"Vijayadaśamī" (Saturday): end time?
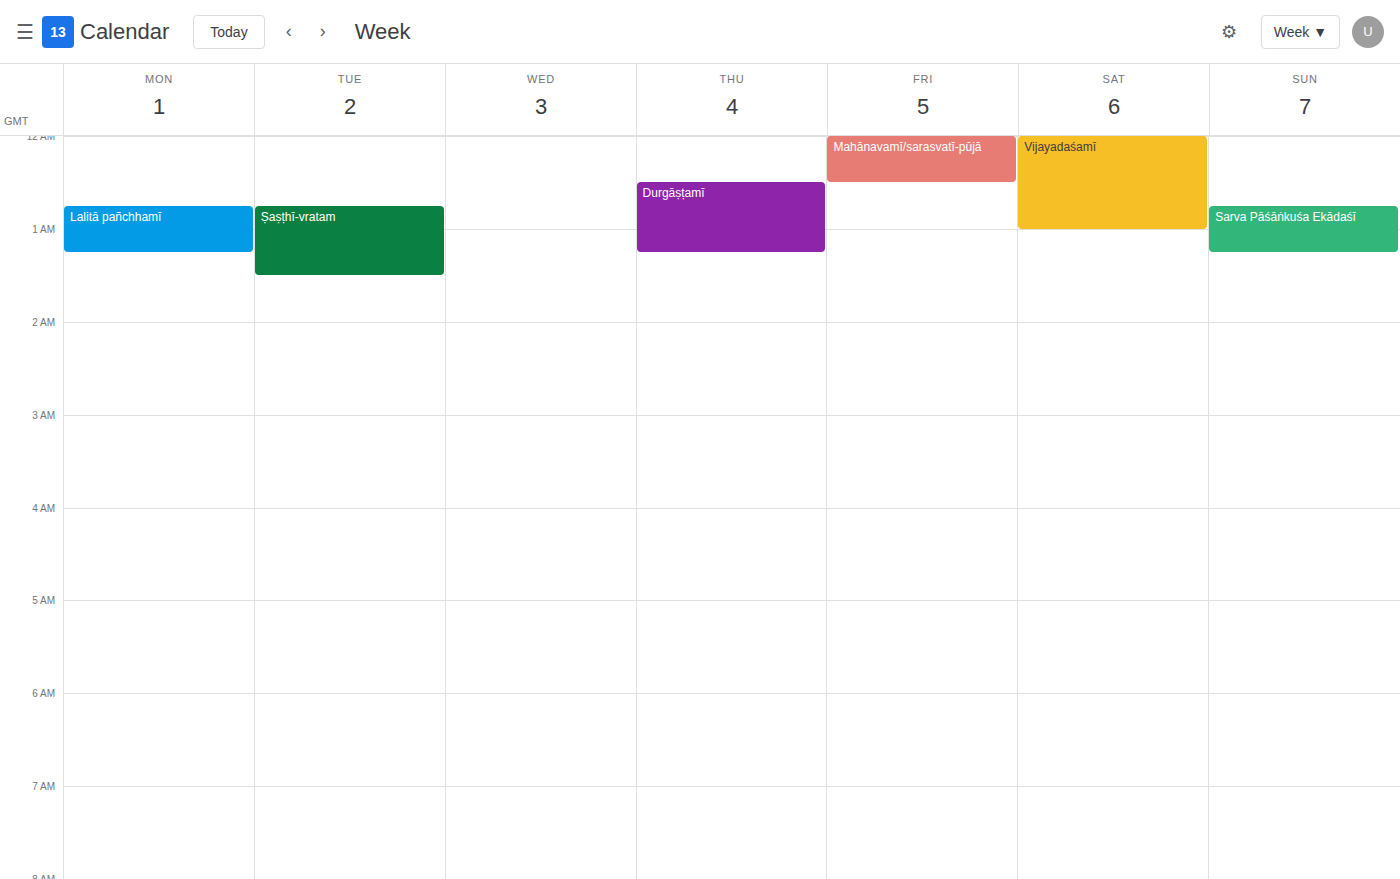
1:00 AM